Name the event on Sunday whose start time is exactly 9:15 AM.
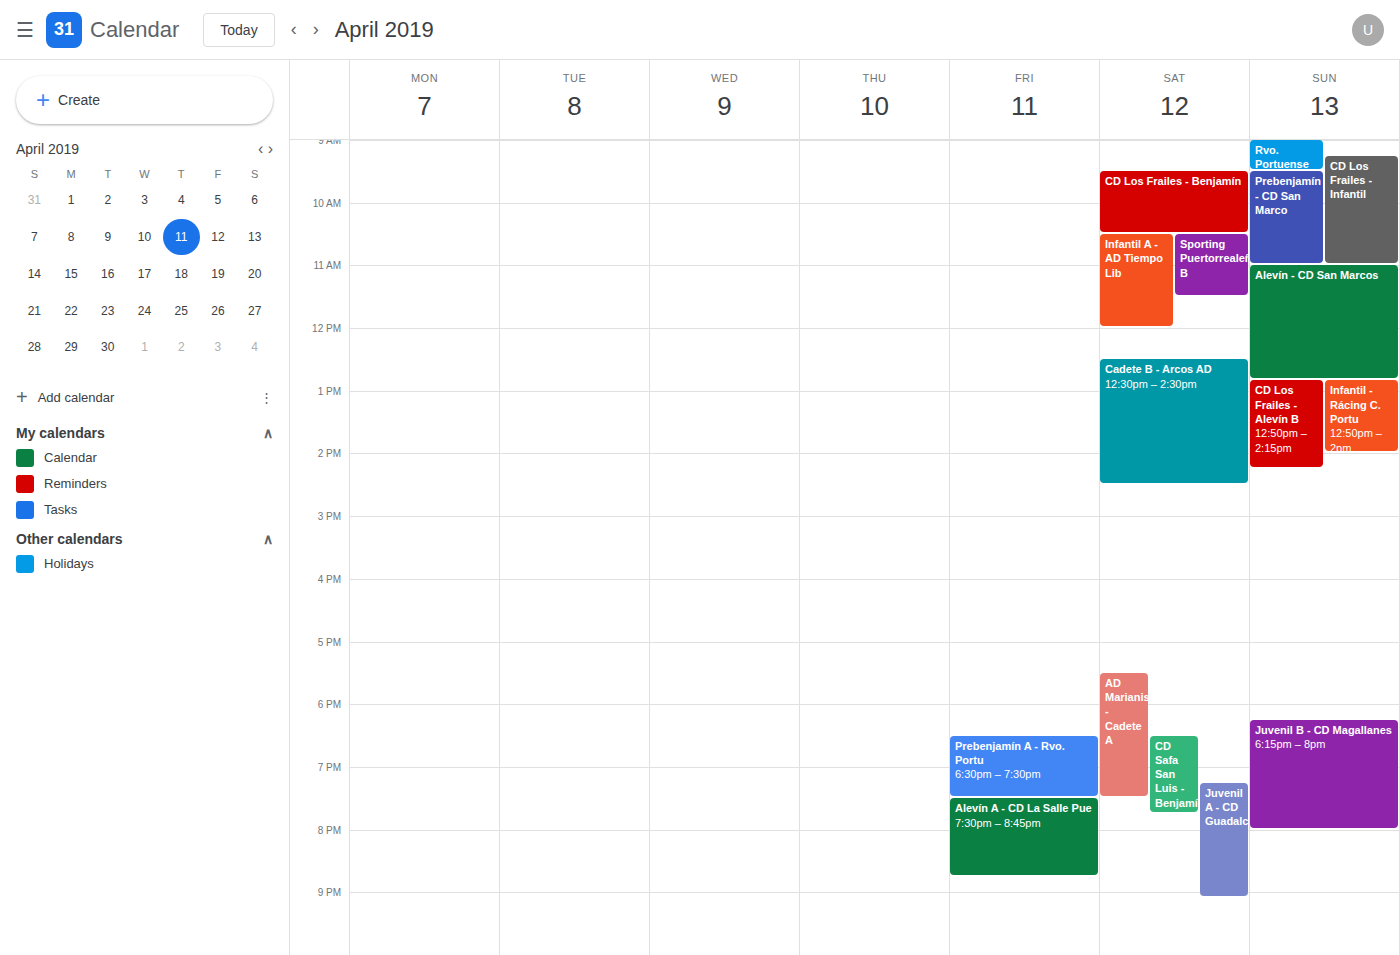
"CD Los Frailes - Infantil"